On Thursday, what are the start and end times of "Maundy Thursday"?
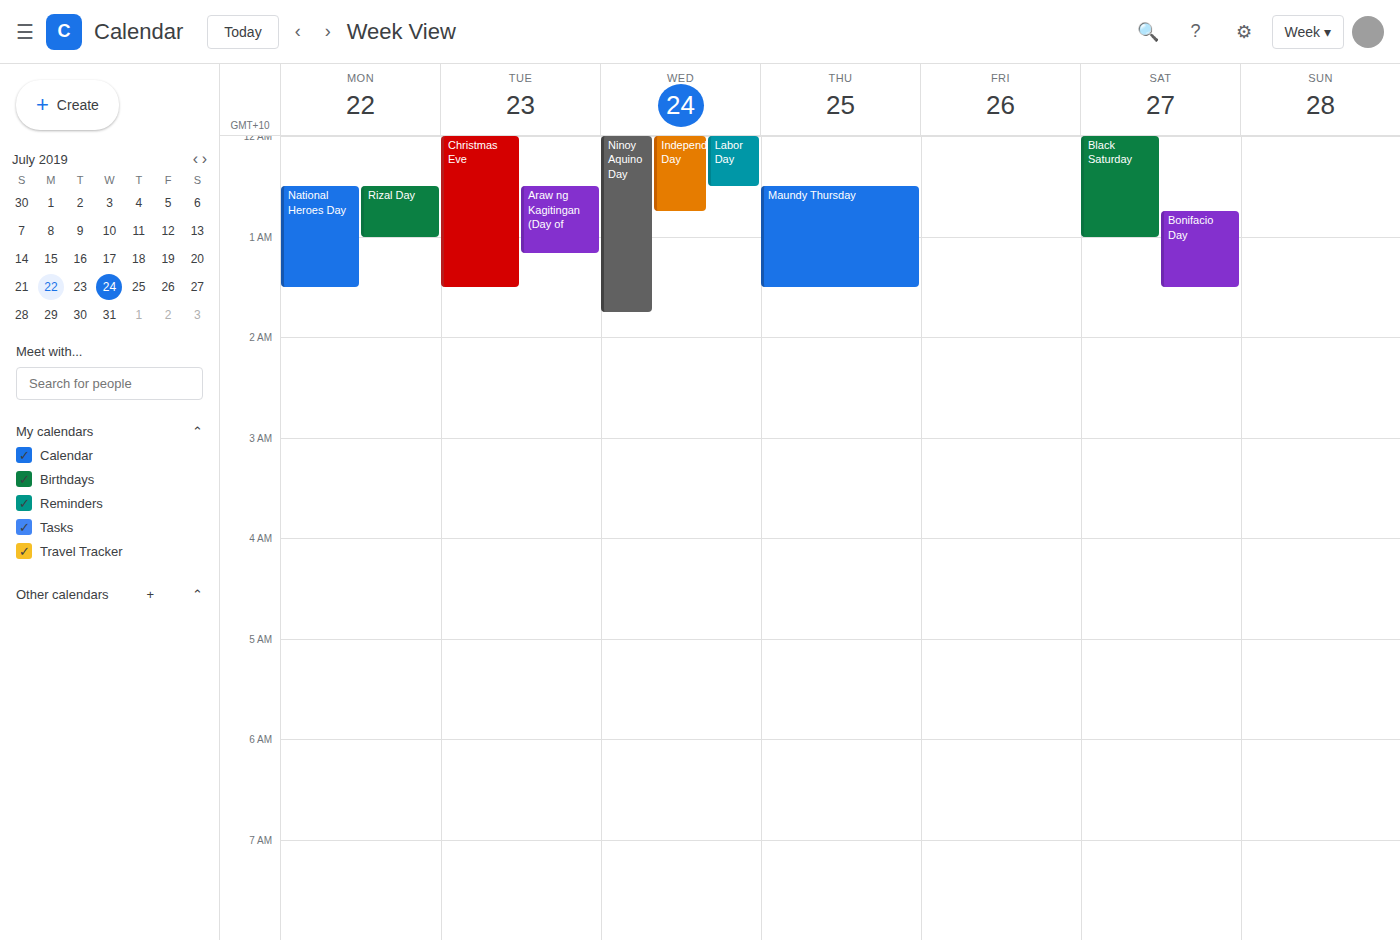
12:30 AM to 1:30 AM